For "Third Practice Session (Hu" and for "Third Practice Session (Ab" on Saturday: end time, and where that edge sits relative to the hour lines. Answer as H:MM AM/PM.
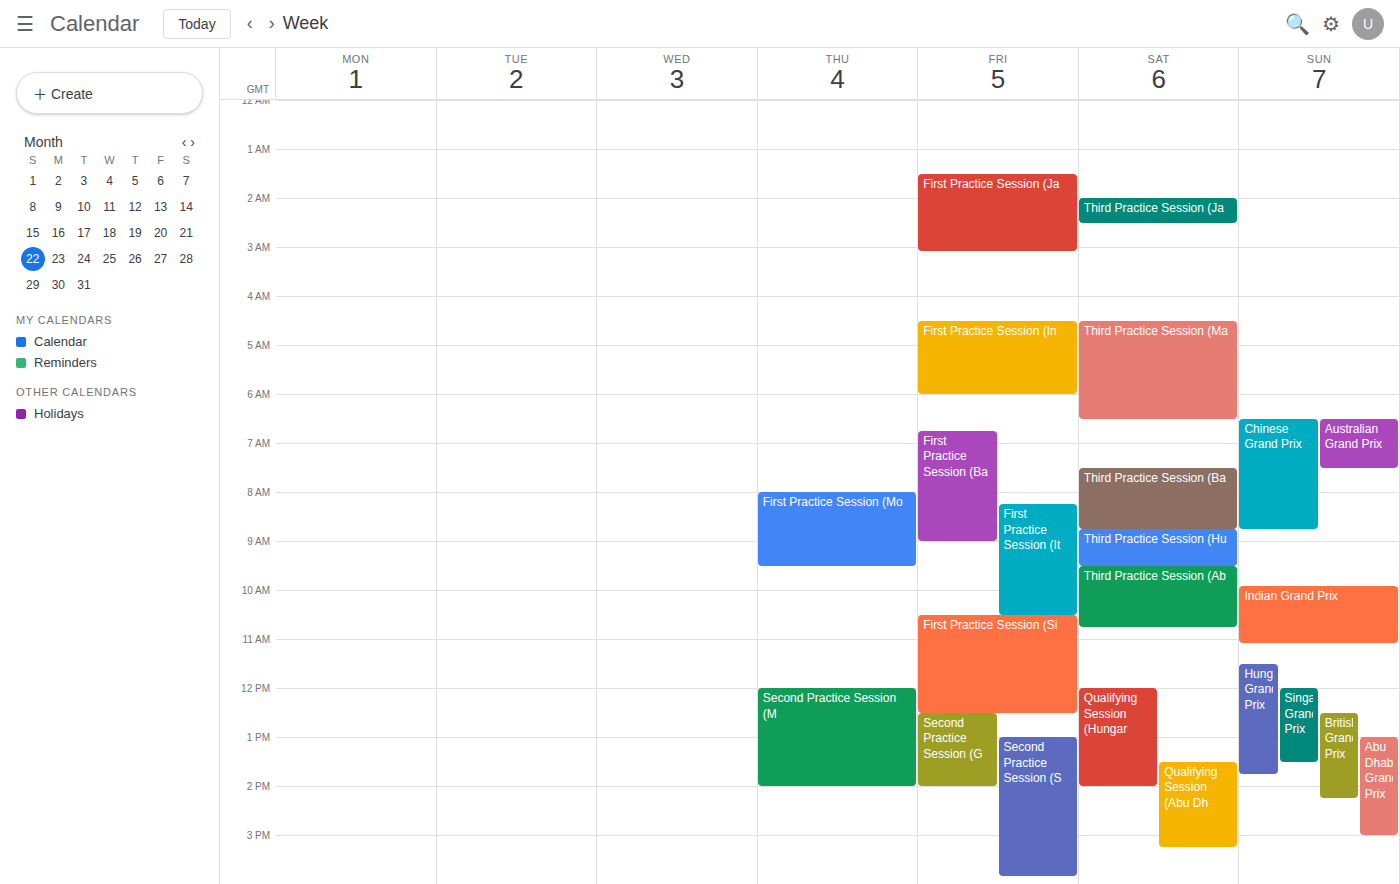
"Third Practice Session (Hu": 9:30 AM, halfway between the 9 AM and 10 AM lines. "Third Practice Session (Ab": 10:45 AM, neither: three quarters of the way from the 10 AM line to the 11 AM line.